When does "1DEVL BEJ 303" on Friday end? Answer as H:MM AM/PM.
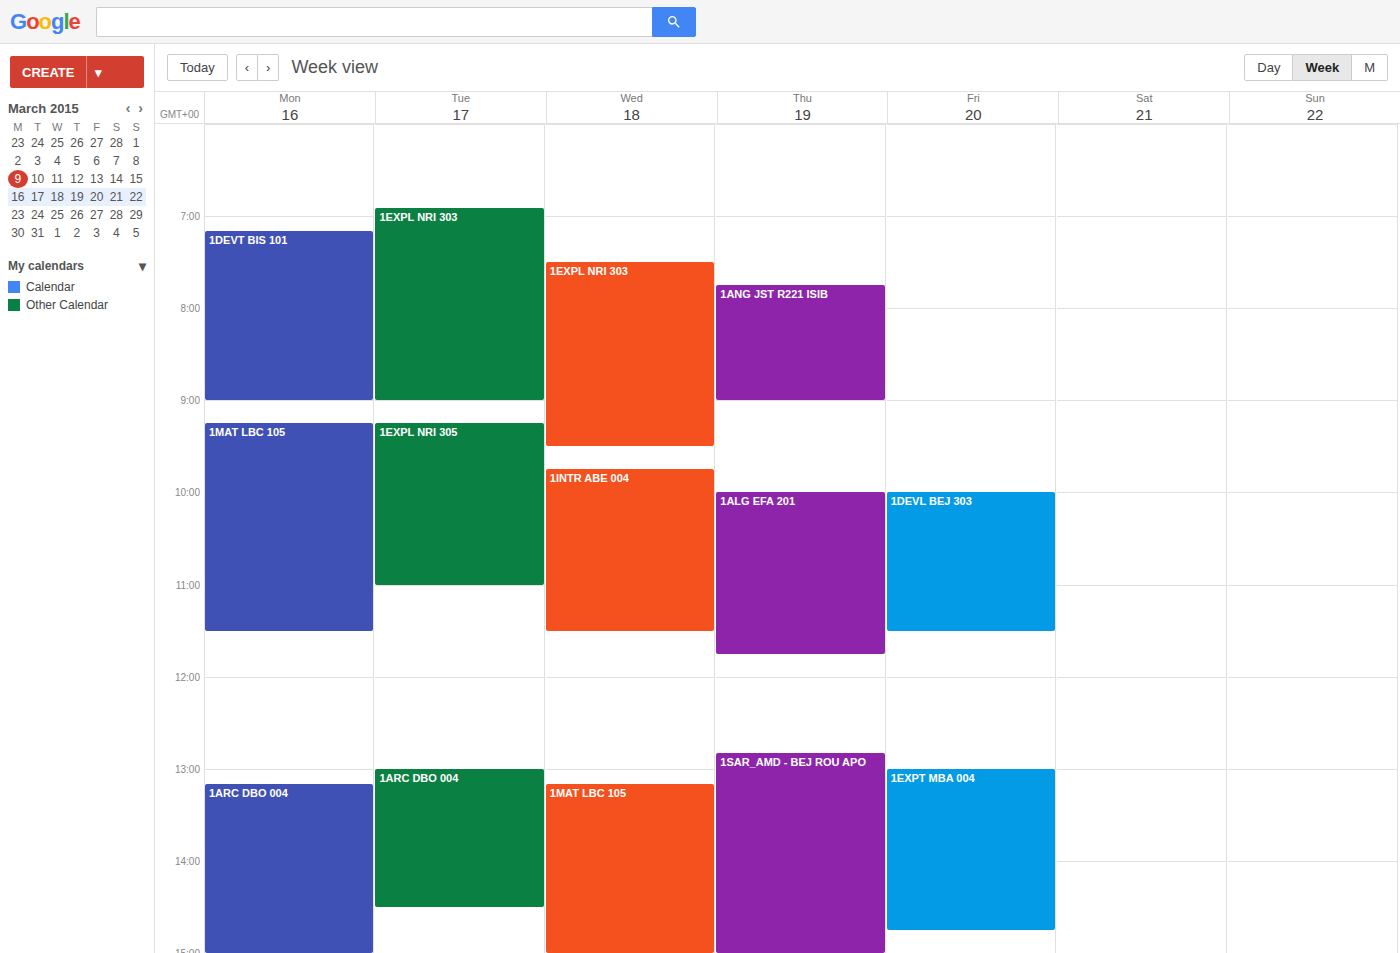
11:30 AM